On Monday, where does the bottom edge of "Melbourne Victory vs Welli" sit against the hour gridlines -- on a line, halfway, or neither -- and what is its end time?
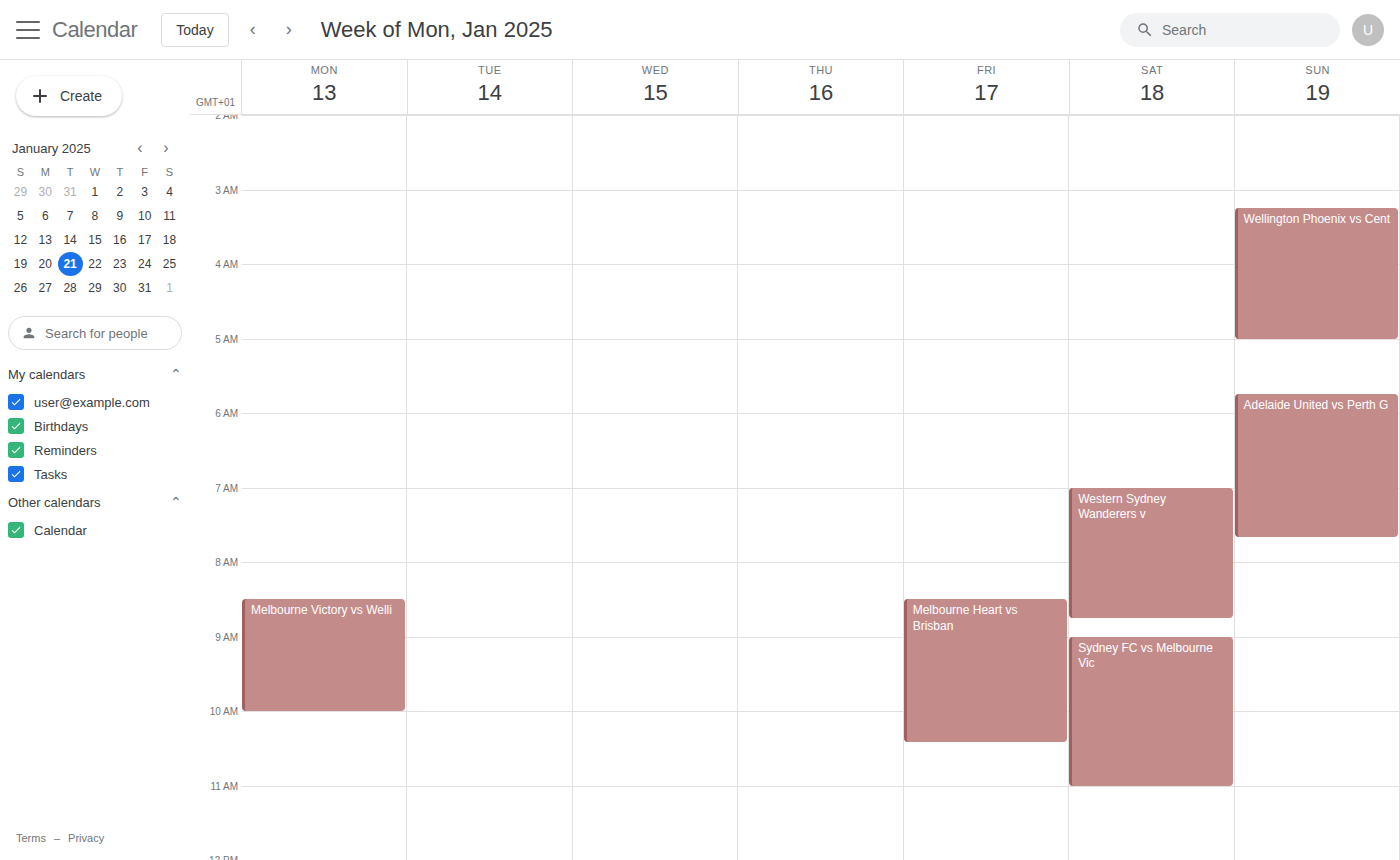
10:00 AM -- exactly on the 10 AM line.